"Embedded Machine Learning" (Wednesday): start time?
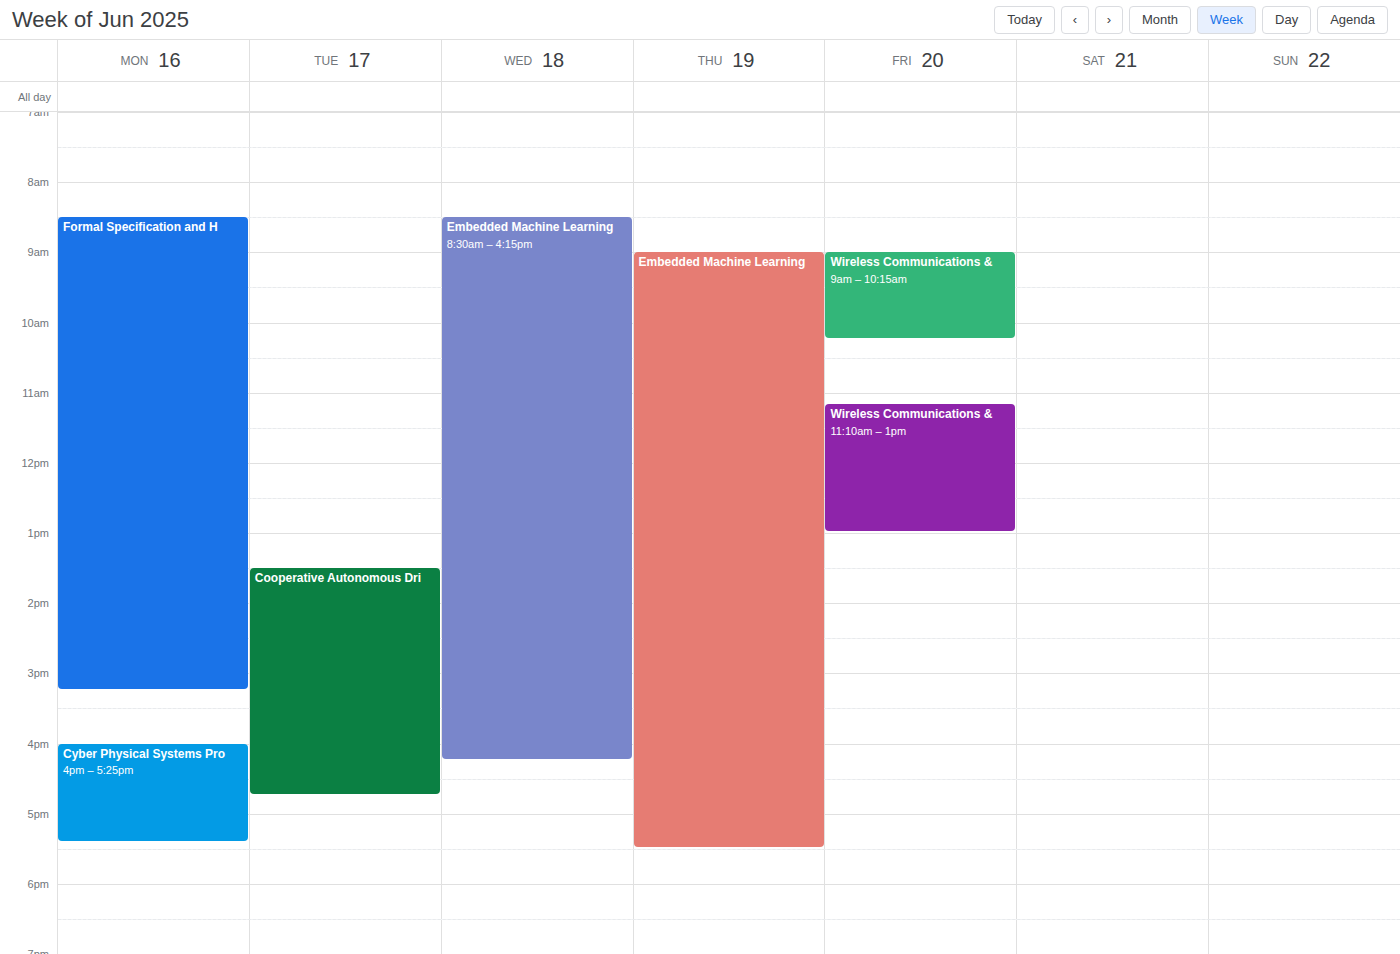
8:30 AM